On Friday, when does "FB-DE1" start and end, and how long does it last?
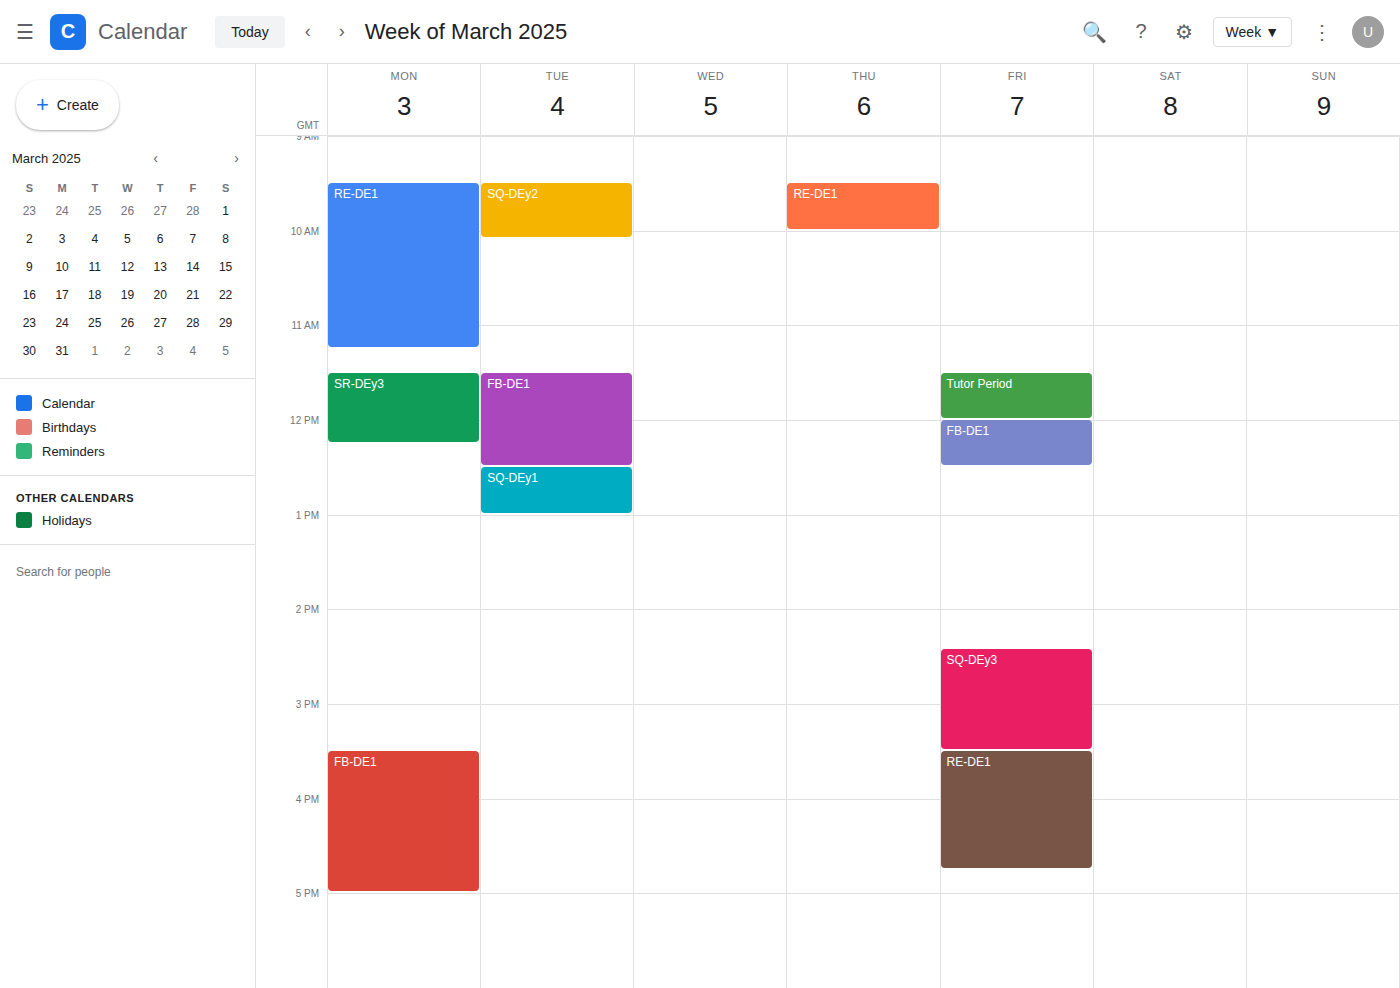
12:00 PM to 12:30 PM, 30 minutes